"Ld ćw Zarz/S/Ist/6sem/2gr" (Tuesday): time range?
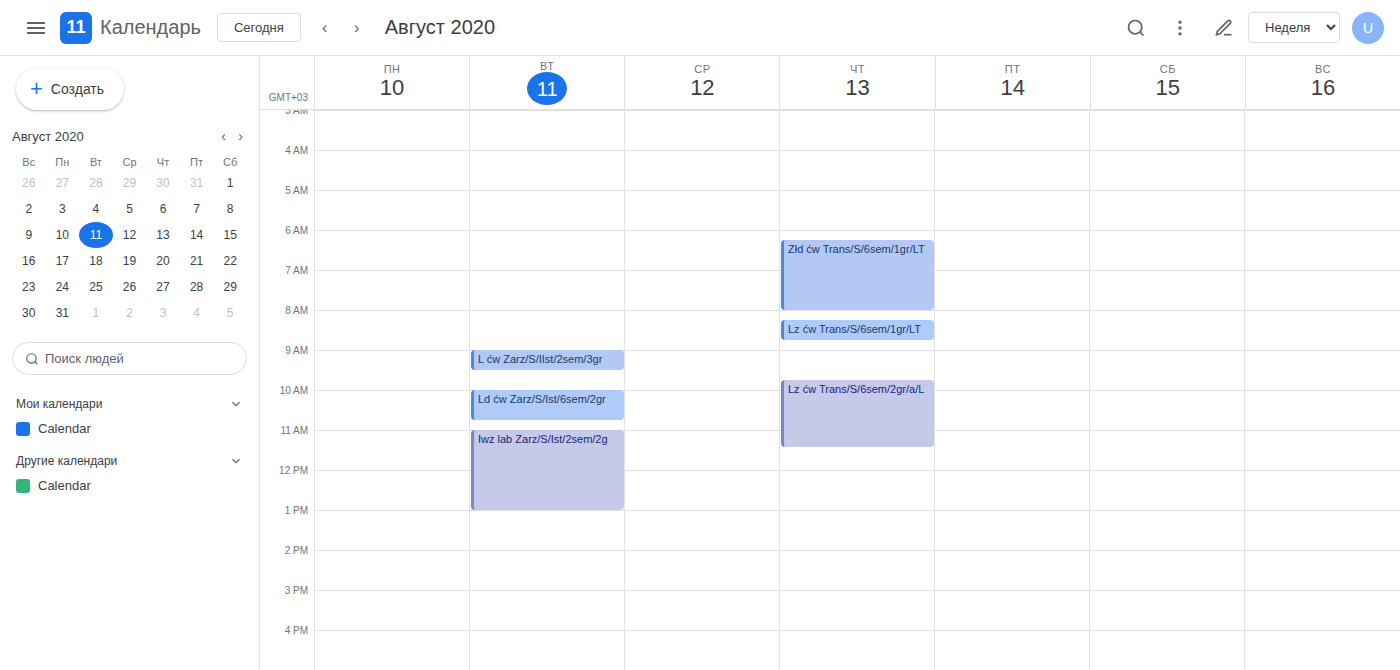
10:00 AM to 10:45 AM